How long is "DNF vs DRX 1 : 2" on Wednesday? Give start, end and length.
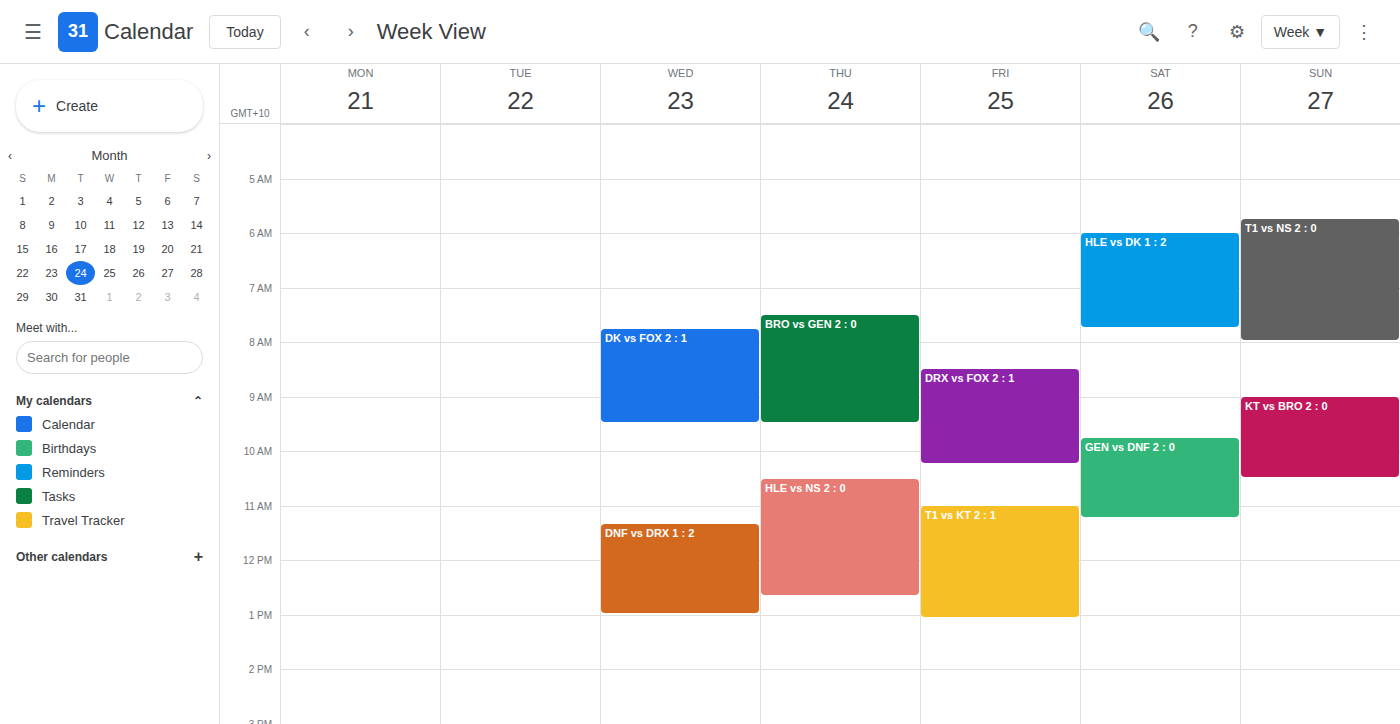
11:20 AM to 1:00 PM, 1 hour 40 minutes